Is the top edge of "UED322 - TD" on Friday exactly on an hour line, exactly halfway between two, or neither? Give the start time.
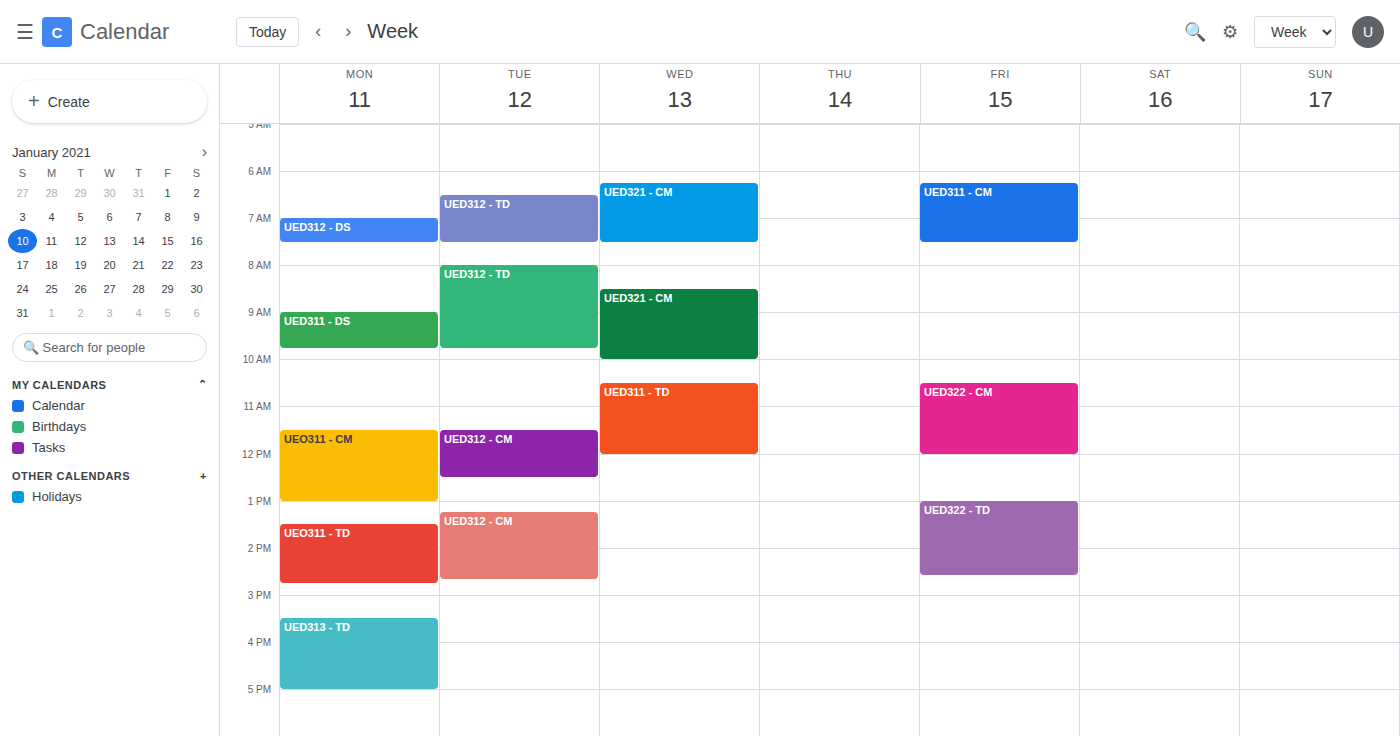
1:00 PM -- exactly on the 1 PM line.